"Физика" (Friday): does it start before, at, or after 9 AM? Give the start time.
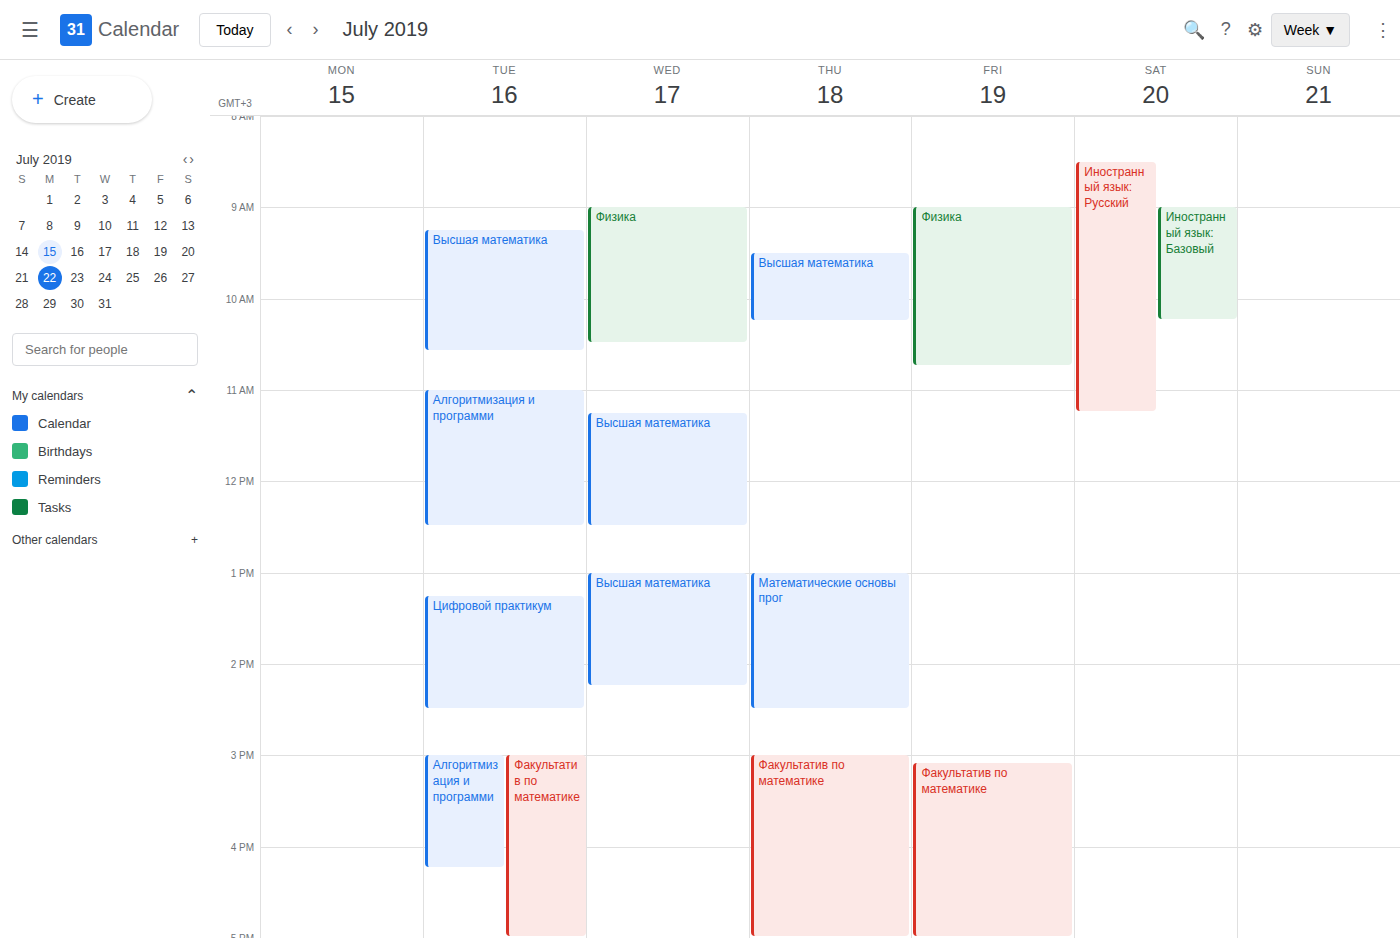
9:00 AM -- exactly at 9 AM, on the 9 AM line.